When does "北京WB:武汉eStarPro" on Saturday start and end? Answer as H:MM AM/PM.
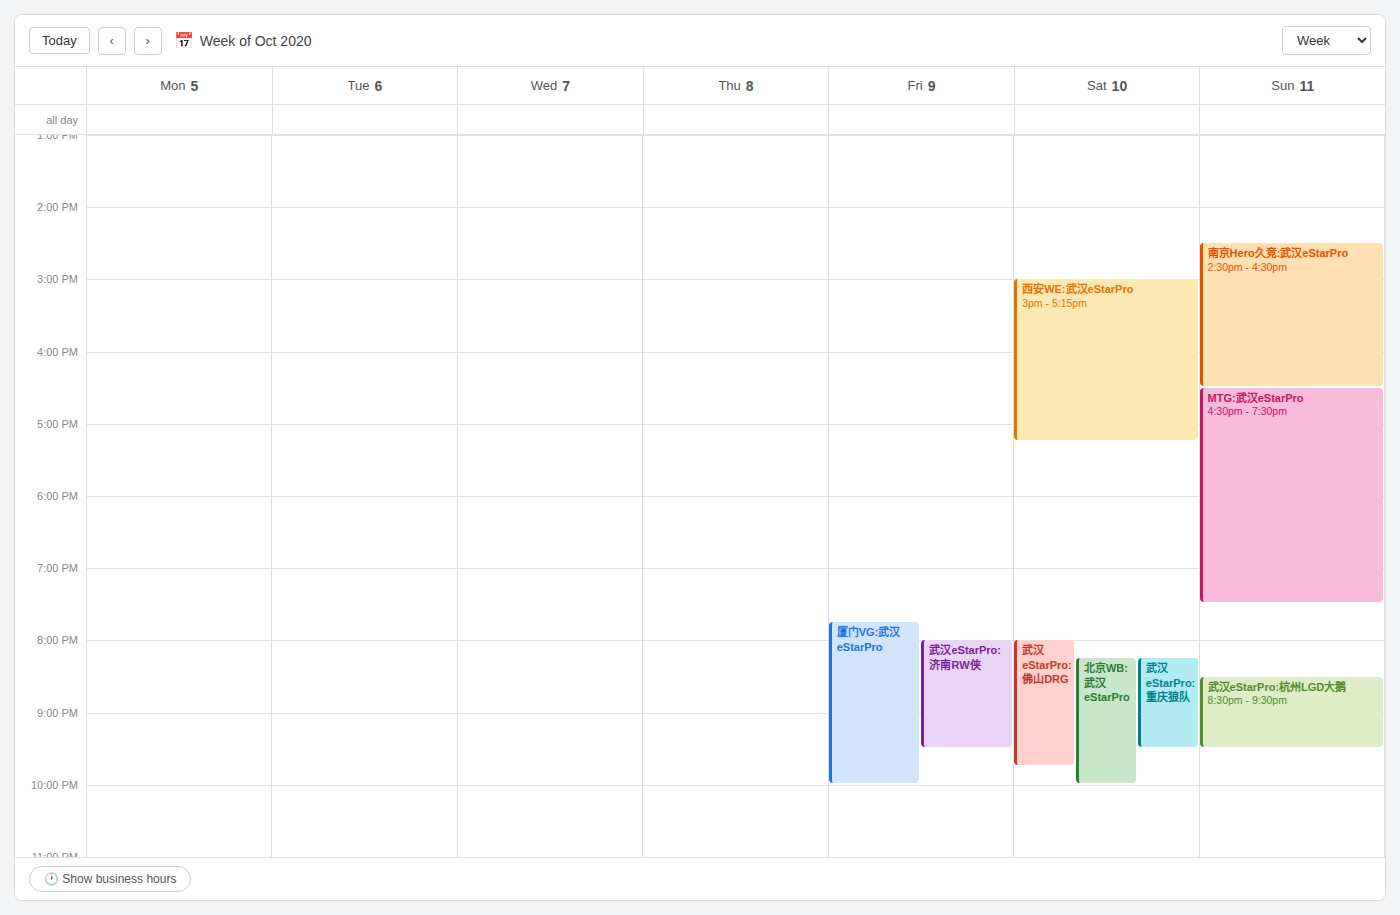
8:15 PM to 10:00 PM